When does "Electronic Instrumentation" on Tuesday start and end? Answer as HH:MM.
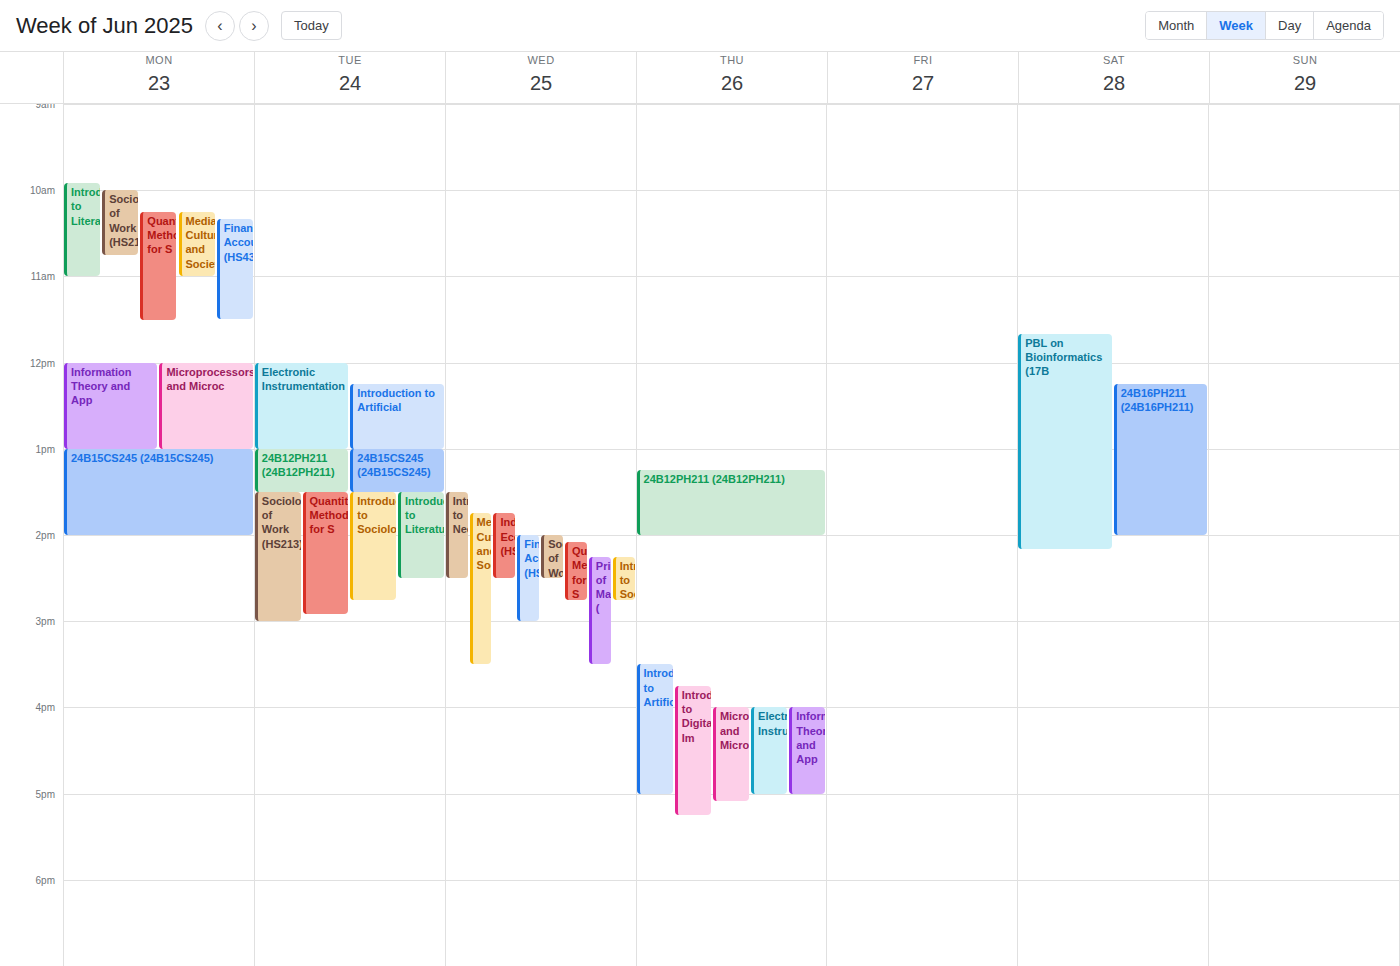
12:00 to 13:00